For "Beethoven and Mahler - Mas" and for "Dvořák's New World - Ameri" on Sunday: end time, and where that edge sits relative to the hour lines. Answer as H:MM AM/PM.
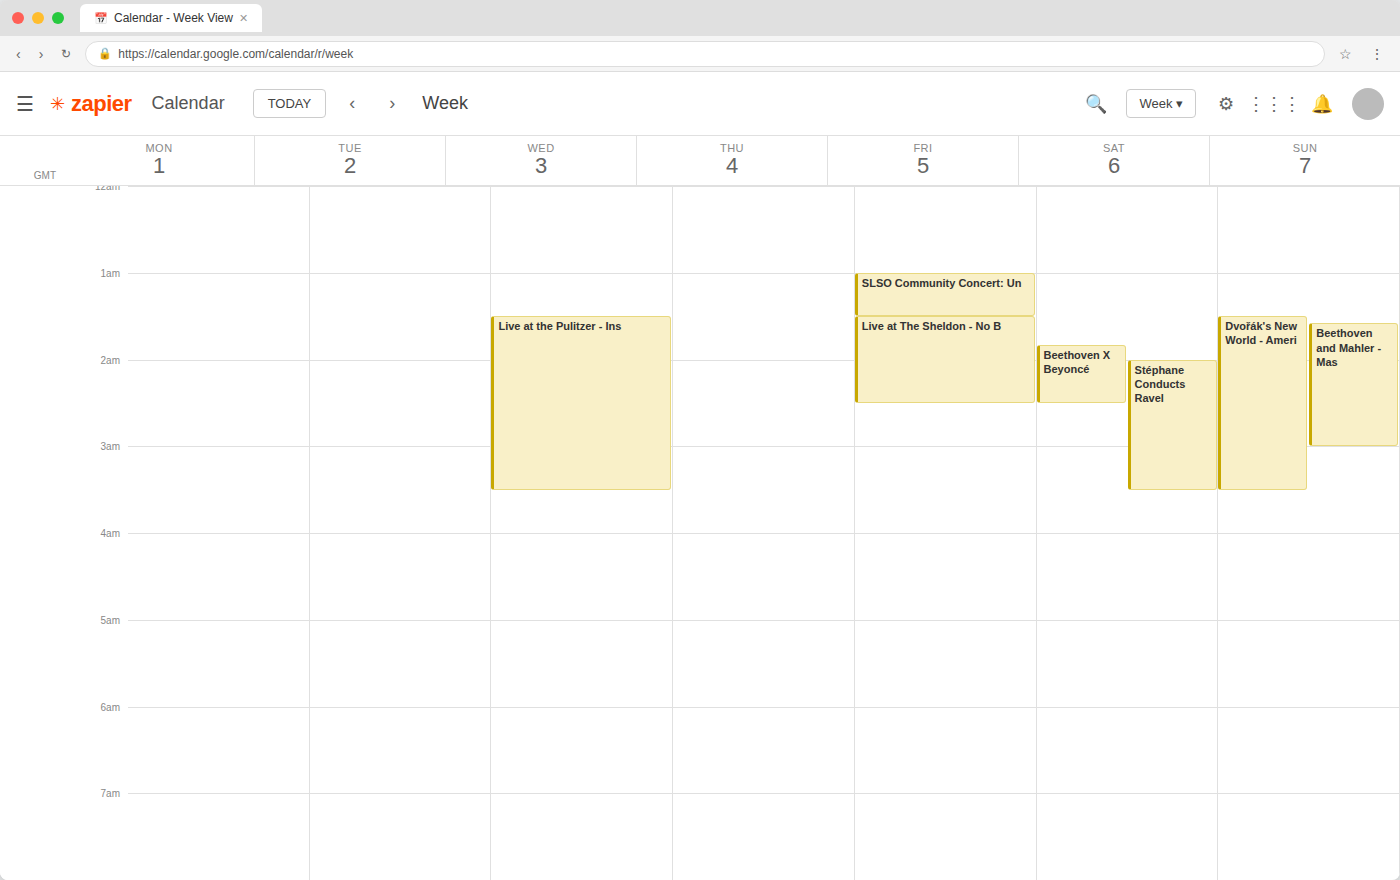
"Beethoven and Mahler - Mas": 3:00 AM, exactly on the 3 AM line. "Dvořák's New World - Ameri": 3:30 AM, halfway between the 3 AM and 4 AM lines.